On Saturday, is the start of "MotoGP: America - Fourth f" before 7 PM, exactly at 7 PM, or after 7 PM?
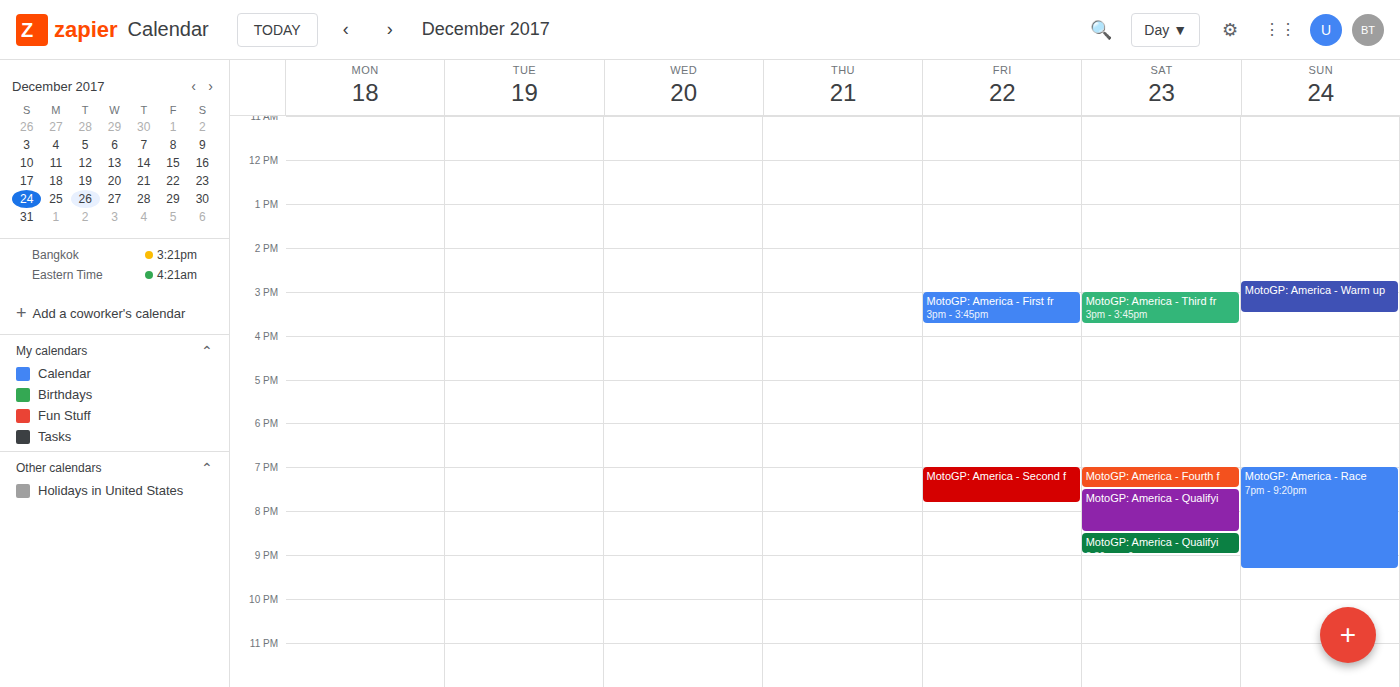
7:00 PM -- exactly at 7 PM, on the 7 PM line.